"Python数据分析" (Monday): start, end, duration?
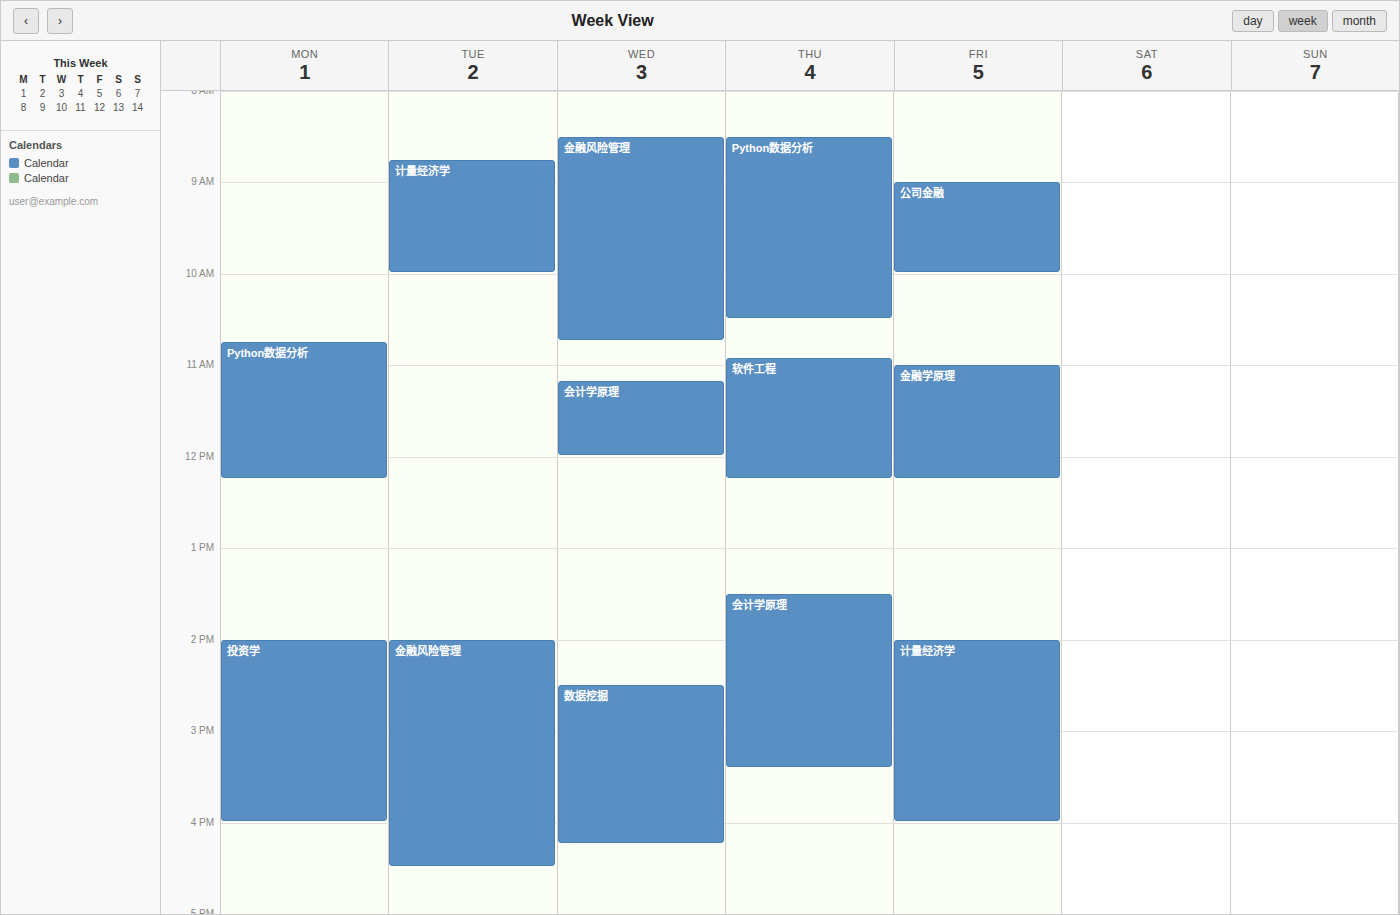
10:45 AM to 12:15 PM, 1 hour 30 minutes